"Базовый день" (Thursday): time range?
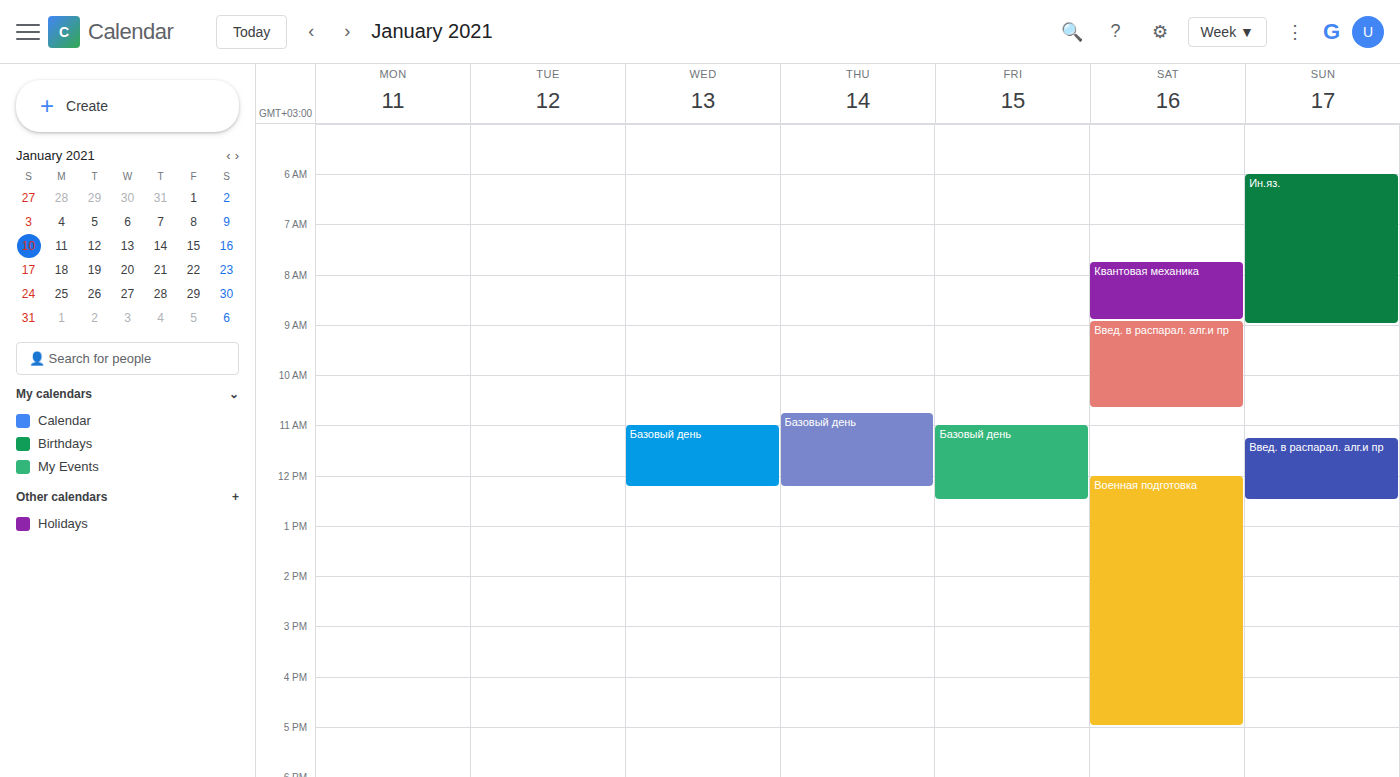
10:45 AM to 12:15 PM